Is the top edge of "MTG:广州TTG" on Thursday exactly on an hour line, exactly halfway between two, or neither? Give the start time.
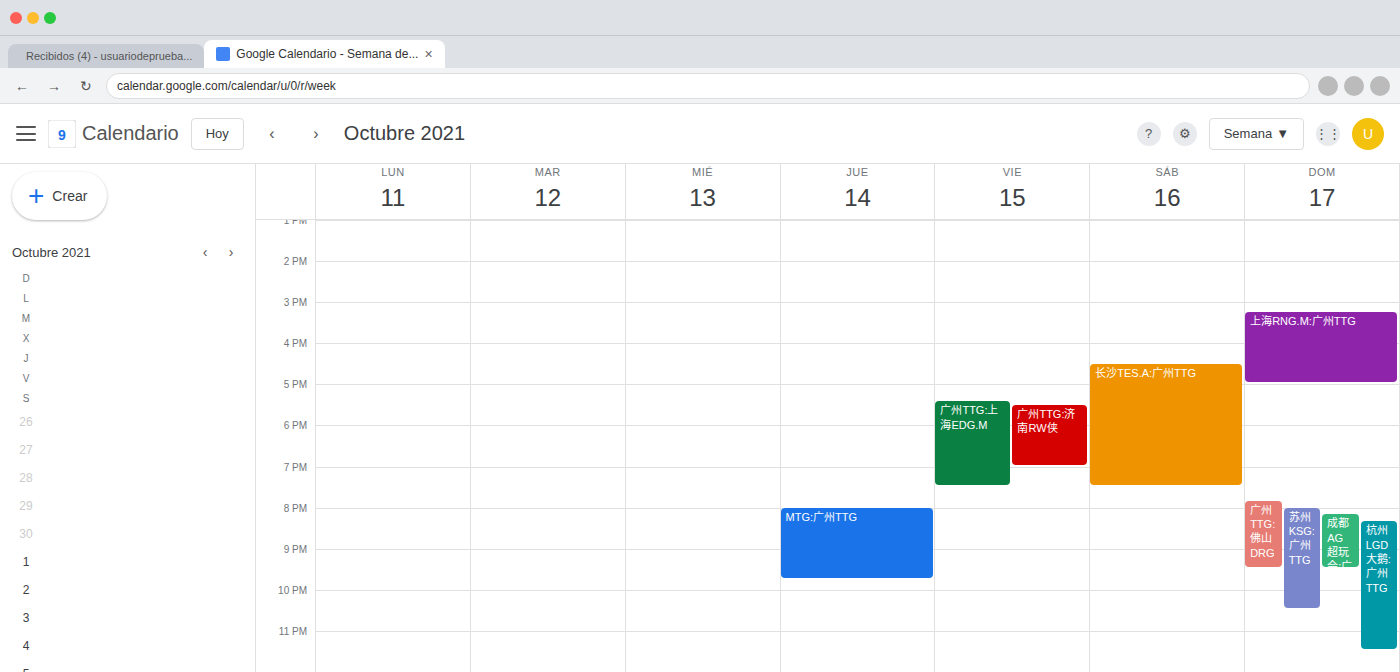
8:00 PM -- exactly on the 8 PM line.